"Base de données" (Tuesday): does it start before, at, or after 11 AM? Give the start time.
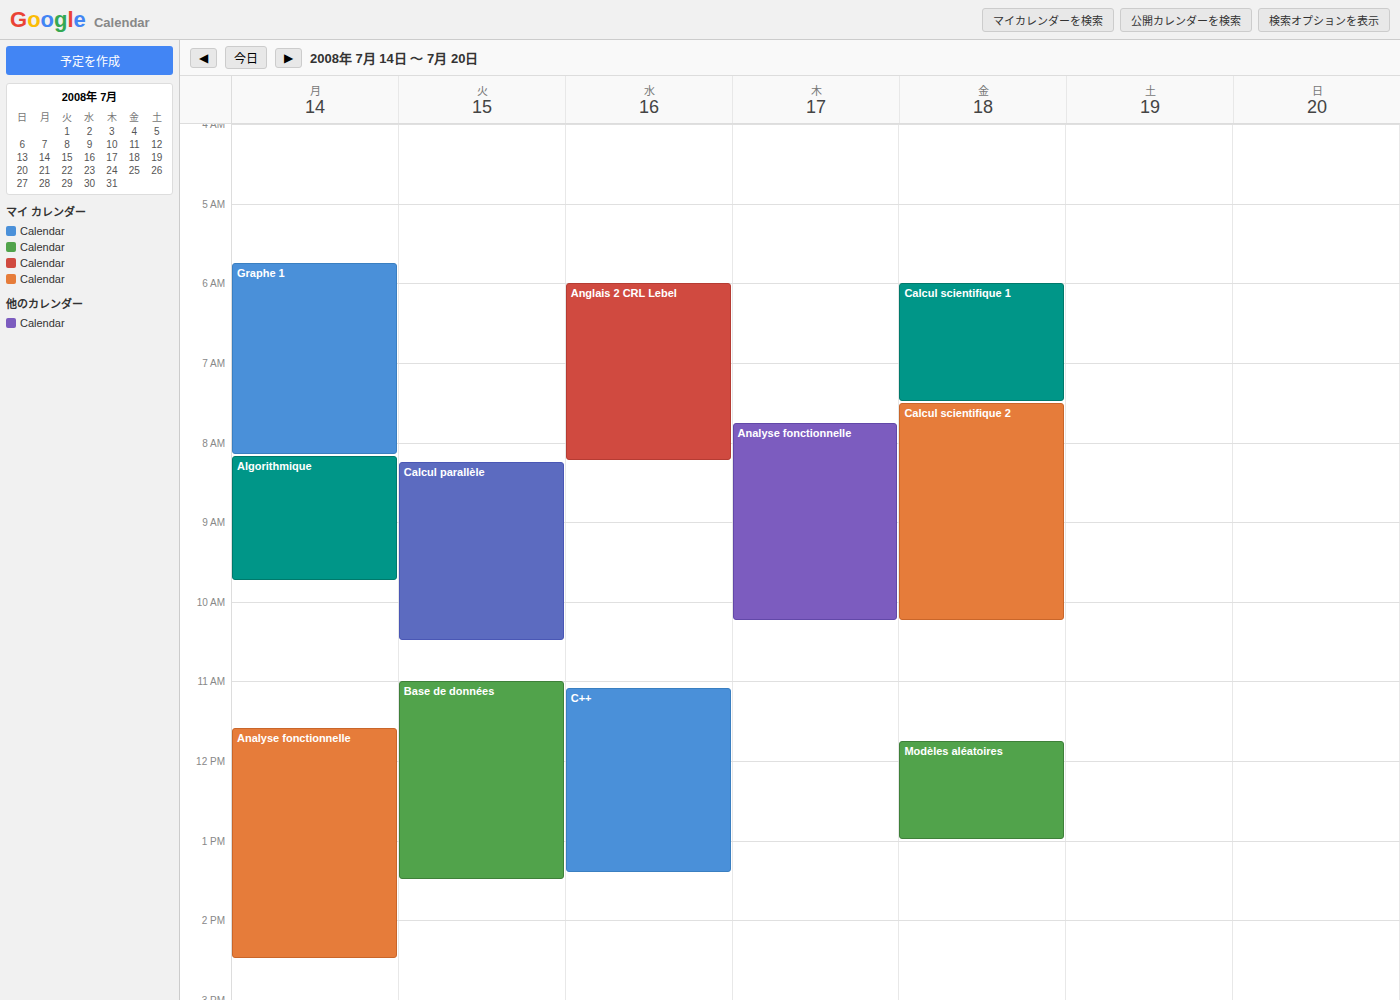
11:00 AM -- exactly at 11 AM, on the 11 AM line.